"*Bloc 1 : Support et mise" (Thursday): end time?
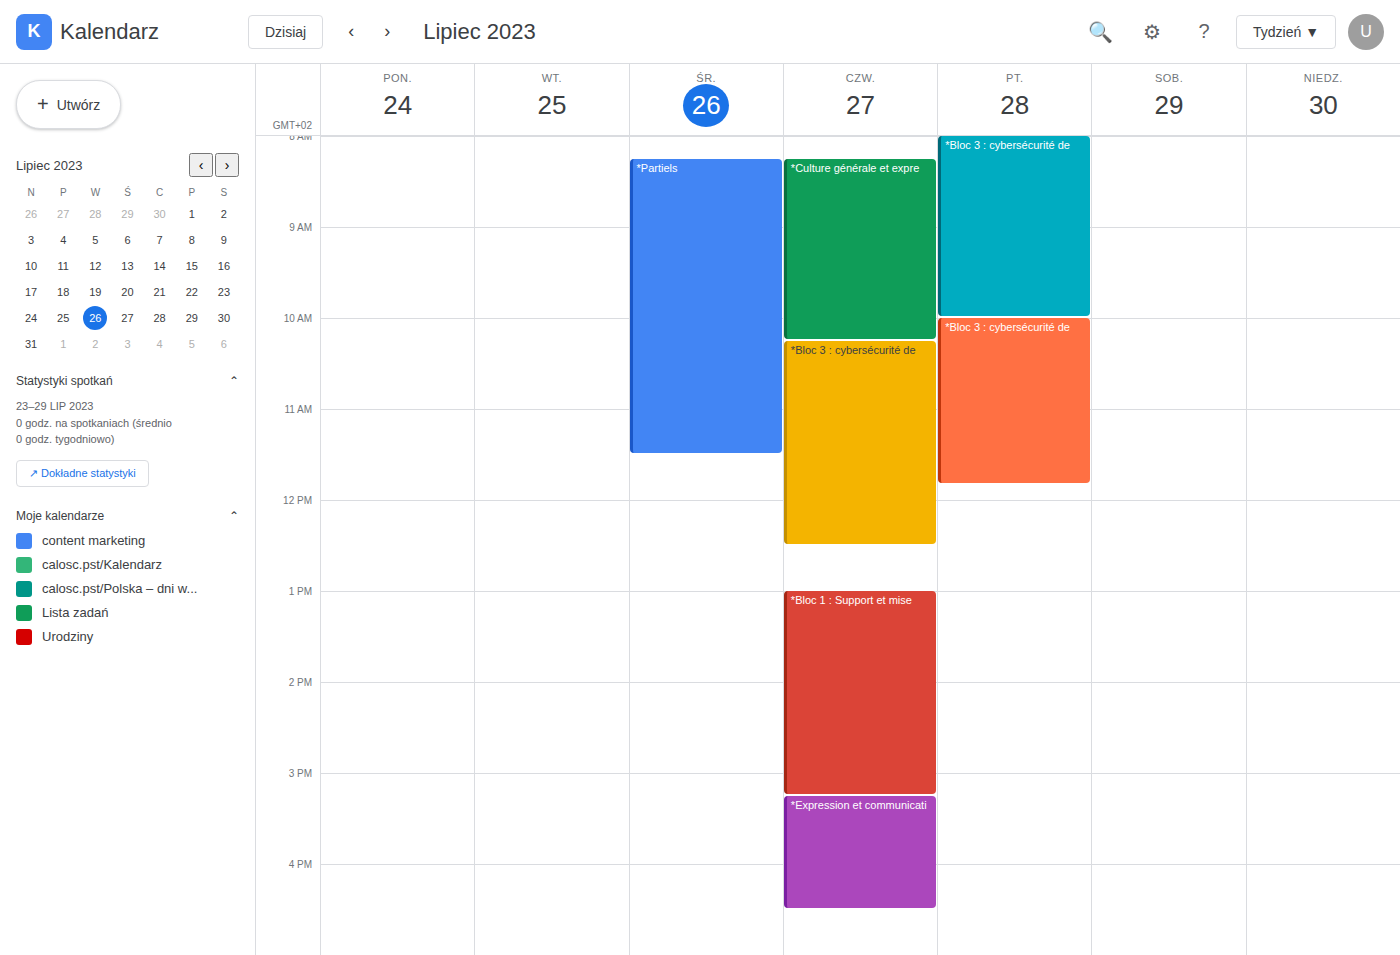
15:15